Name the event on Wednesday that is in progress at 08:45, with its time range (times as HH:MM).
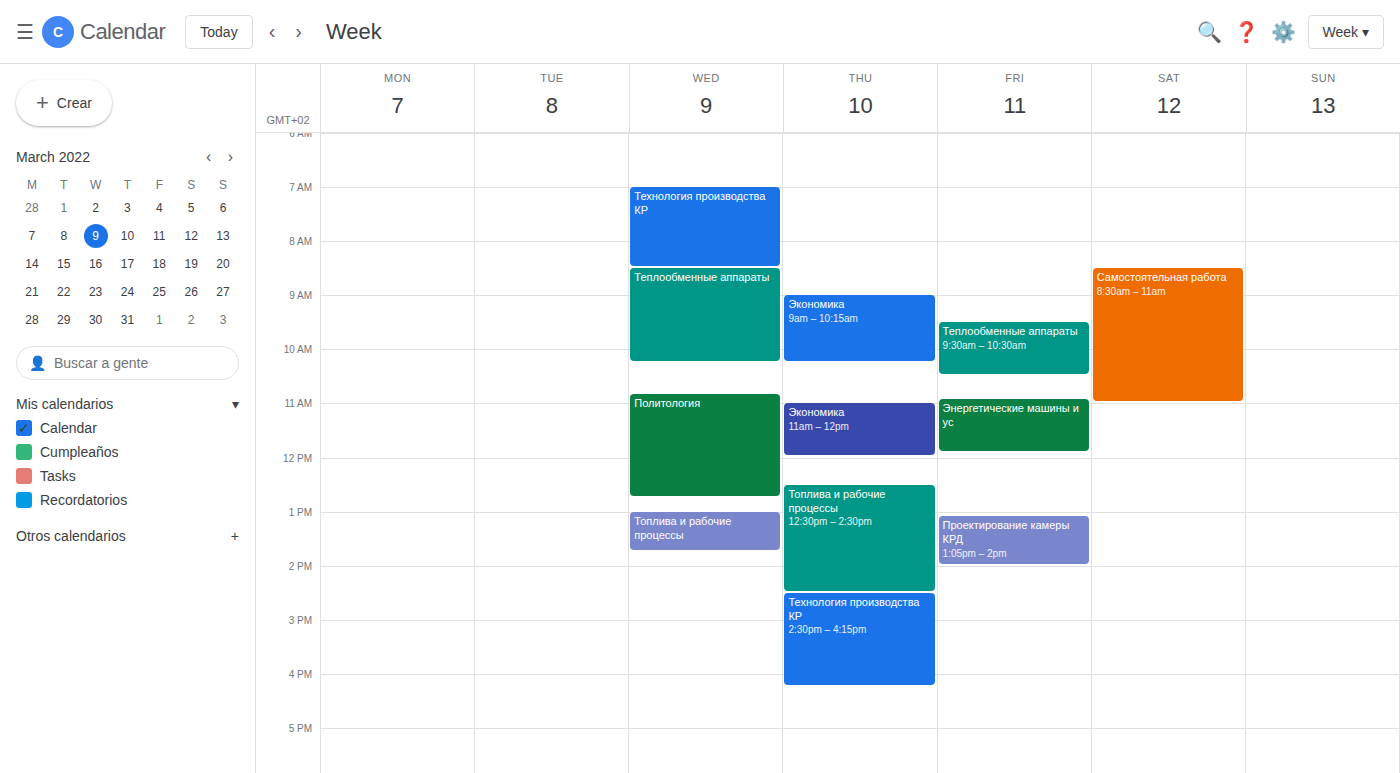
"Теплообменные аппараты", 08:30 to 10:15